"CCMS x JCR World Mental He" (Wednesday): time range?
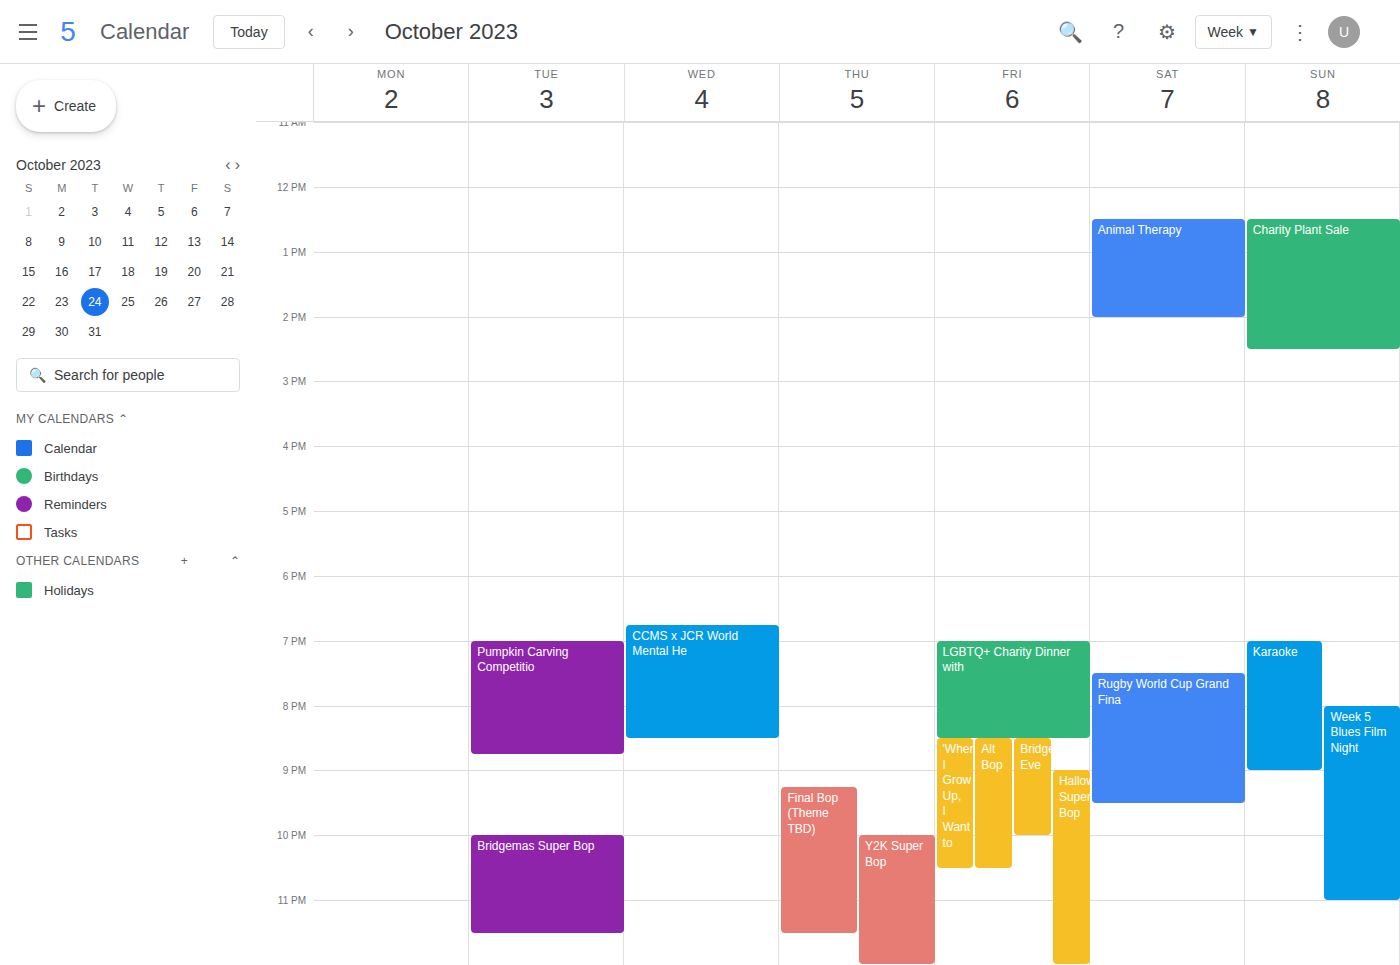
6:45 PM to 8:30 PM